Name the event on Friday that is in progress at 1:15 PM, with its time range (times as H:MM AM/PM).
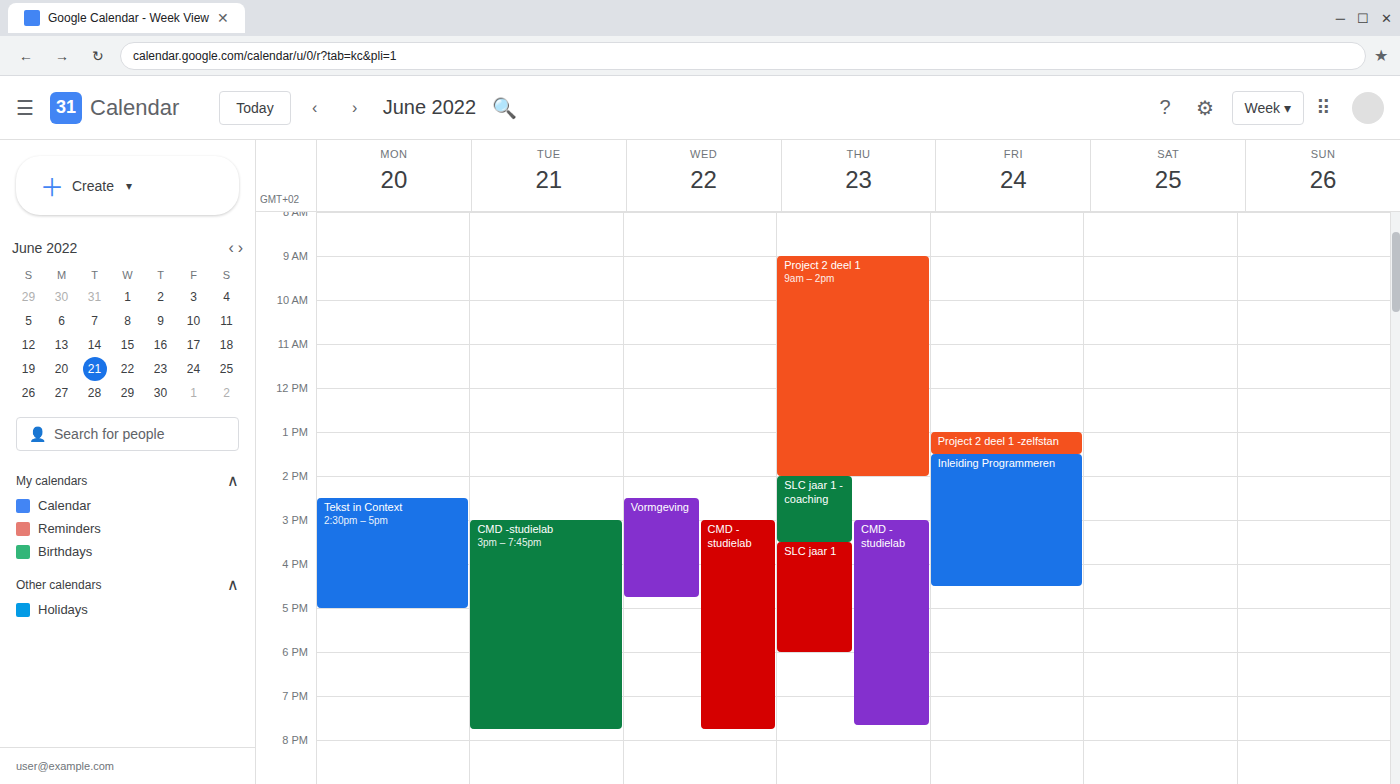
"Project 2 deel 1 -zelfstan", 1:00 PM to 1:30 PM